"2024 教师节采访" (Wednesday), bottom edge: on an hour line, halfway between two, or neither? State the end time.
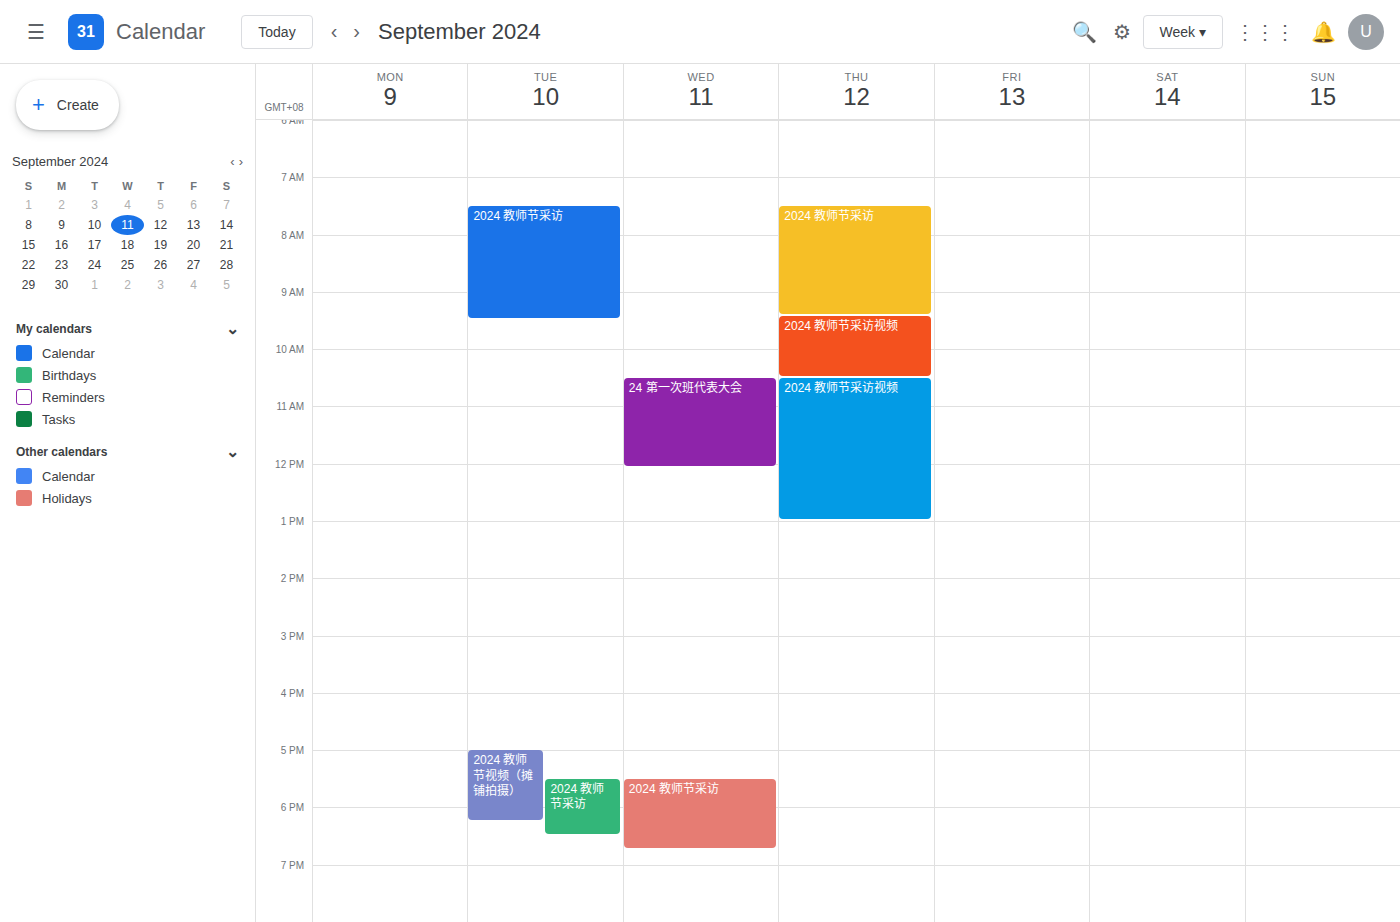
6:45 PM -- neither: three quarters of the way from the 6 PM line to the 7 PM line.